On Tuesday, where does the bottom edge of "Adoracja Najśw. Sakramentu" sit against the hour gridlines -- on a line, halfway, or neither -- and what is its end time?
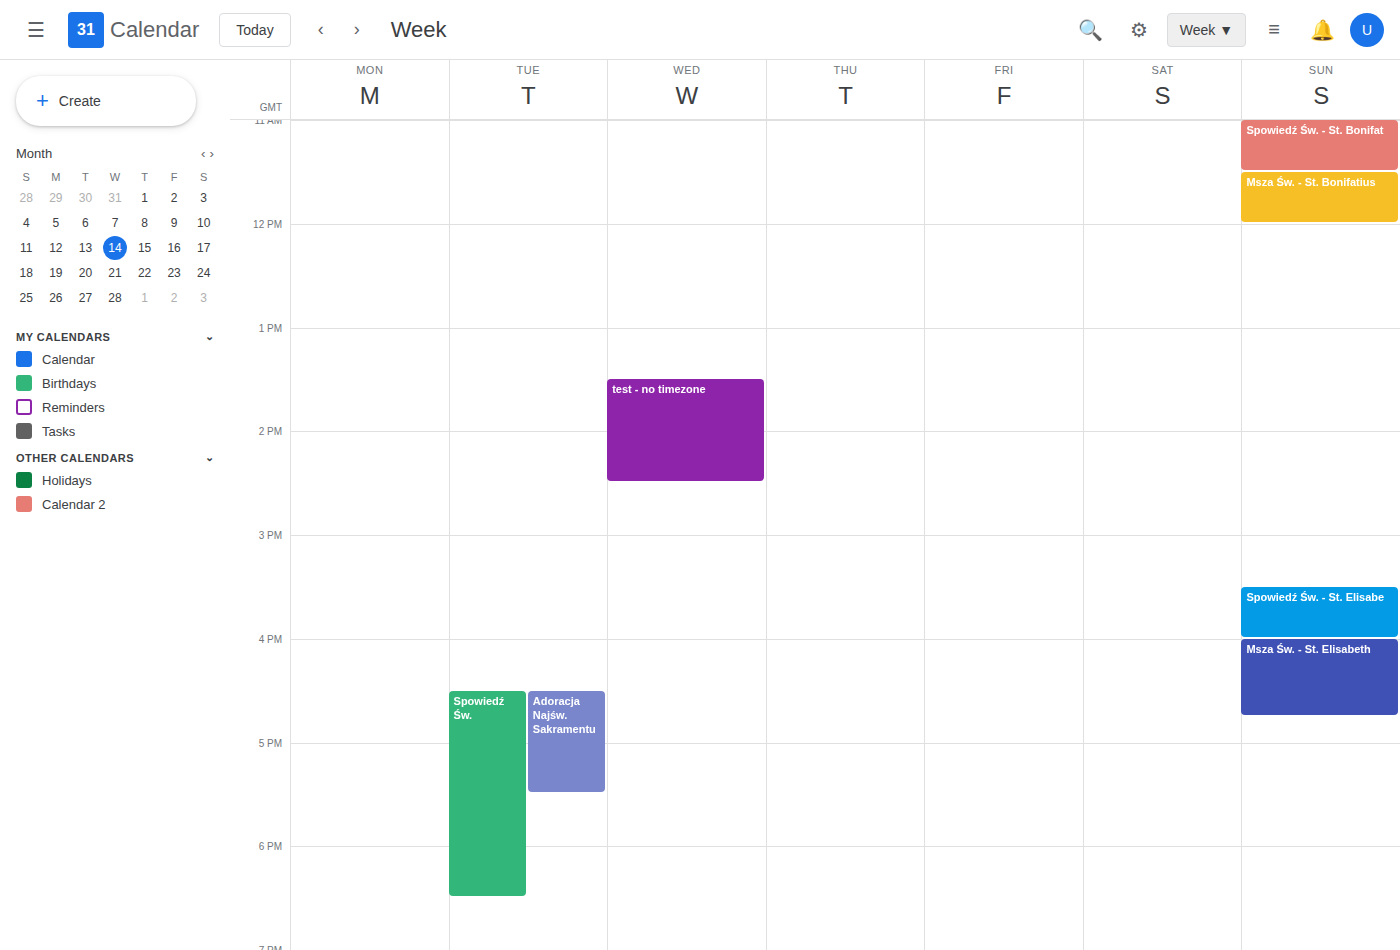
5:30 PM -- halfway between the 5 PM and 6 PM lines.